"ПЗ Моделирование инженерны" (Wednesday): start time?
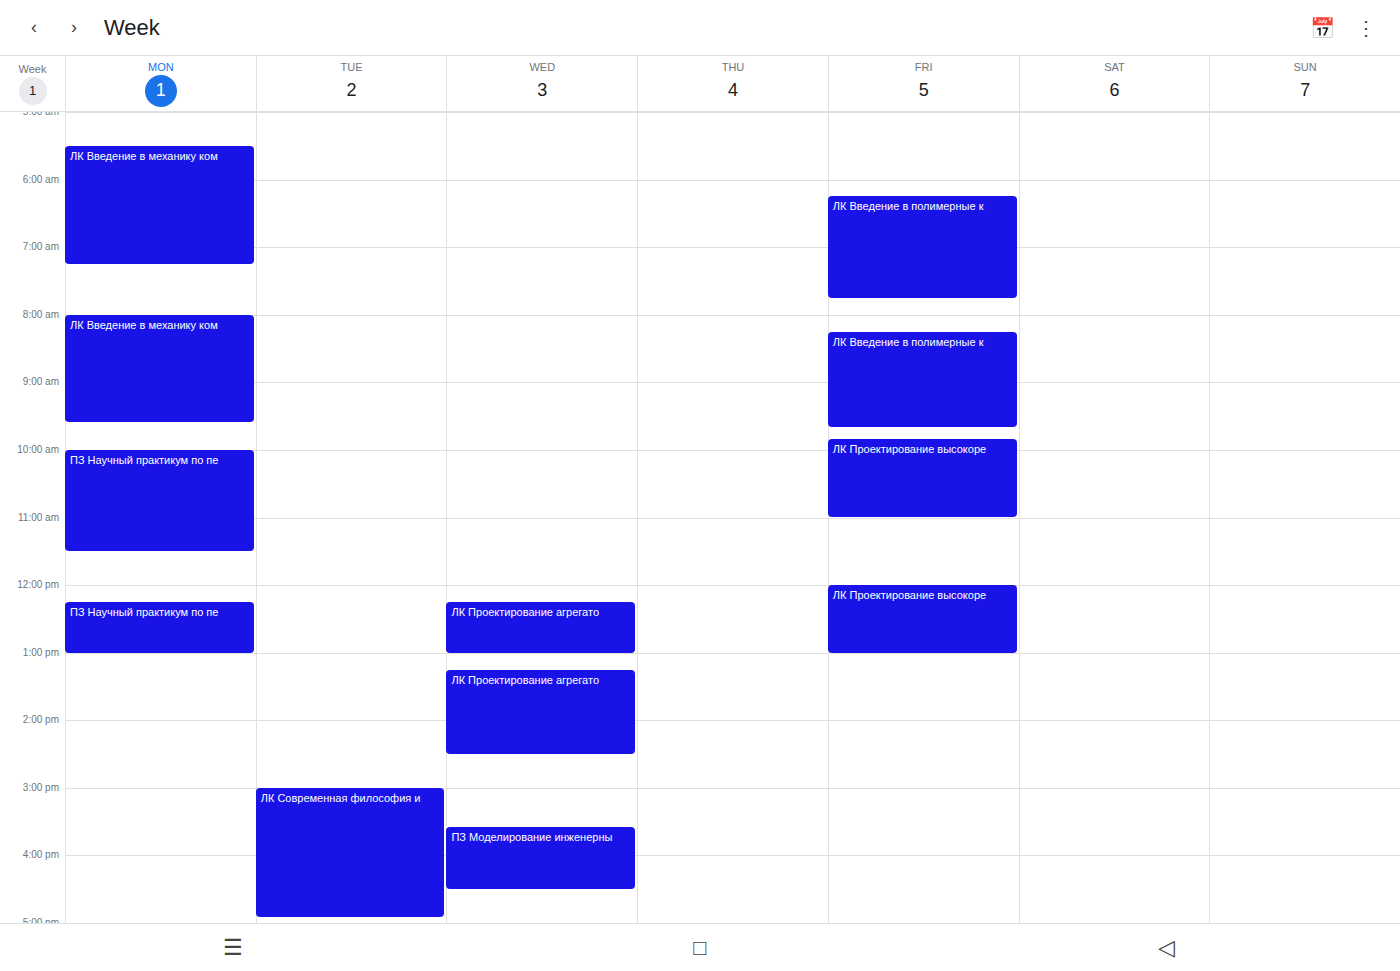
3:35 PM